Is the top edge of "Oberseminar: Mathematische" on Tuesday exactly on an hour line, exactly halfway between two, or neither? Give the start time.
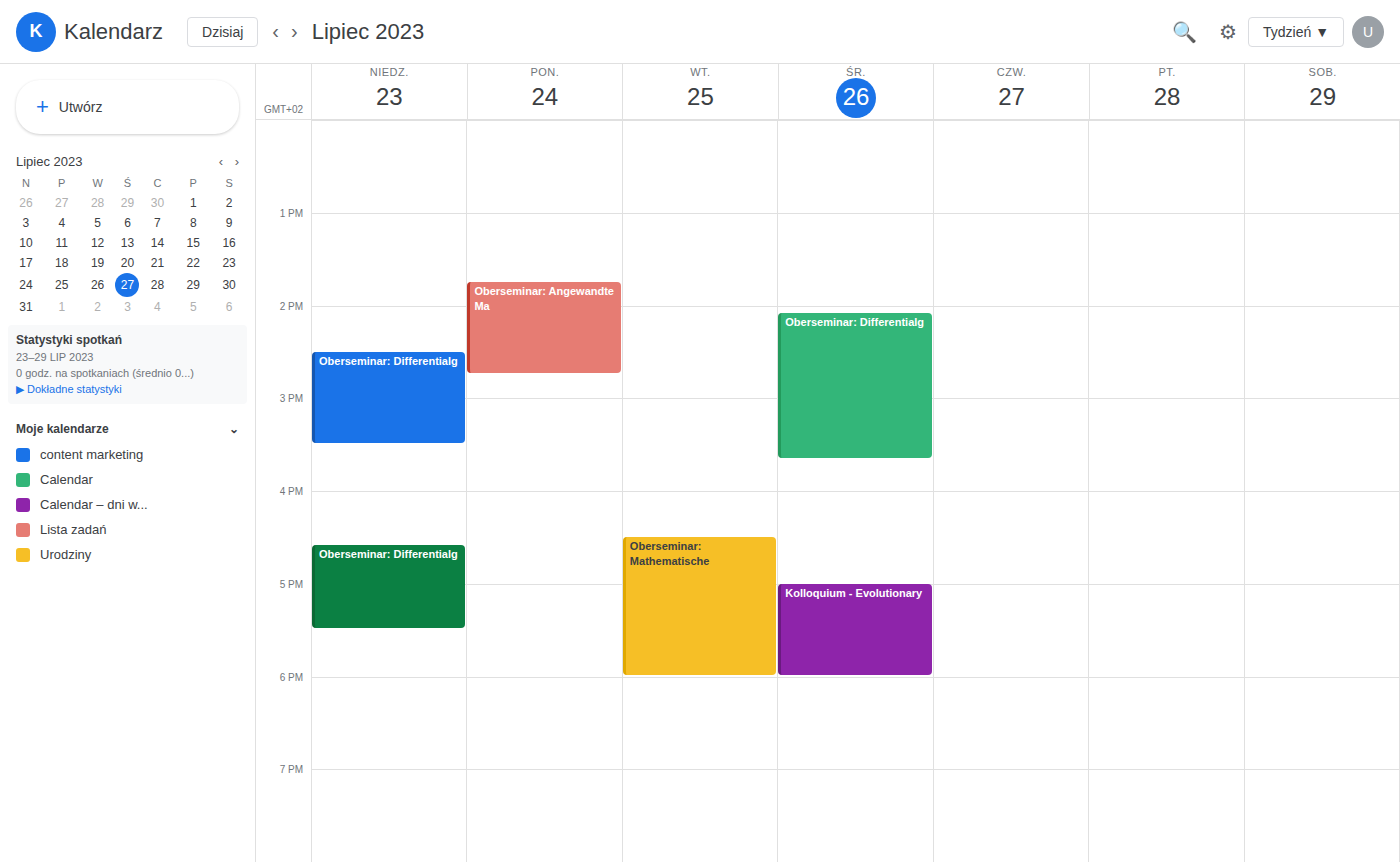
4:30 PM -- halfway between the 4 PM and 5 PM lines.